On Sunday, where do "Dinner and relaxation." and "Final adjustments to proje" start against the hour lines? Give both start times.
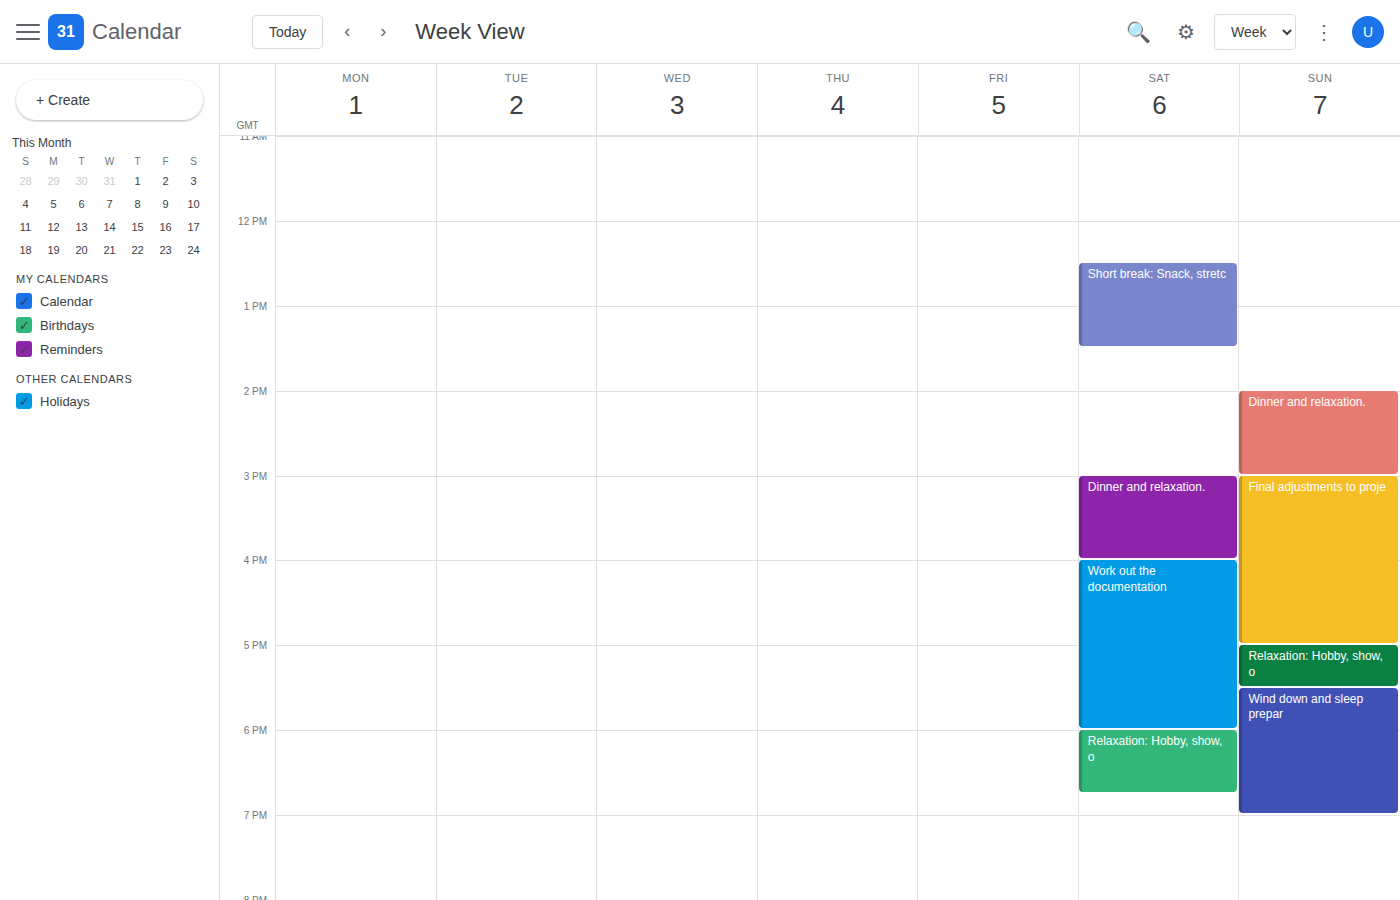
"Dinner and relaxation.": 14:00, exactly on the 14:00 line. "Final adjustments to proje": 15:00, exactly on the 15:00 line.